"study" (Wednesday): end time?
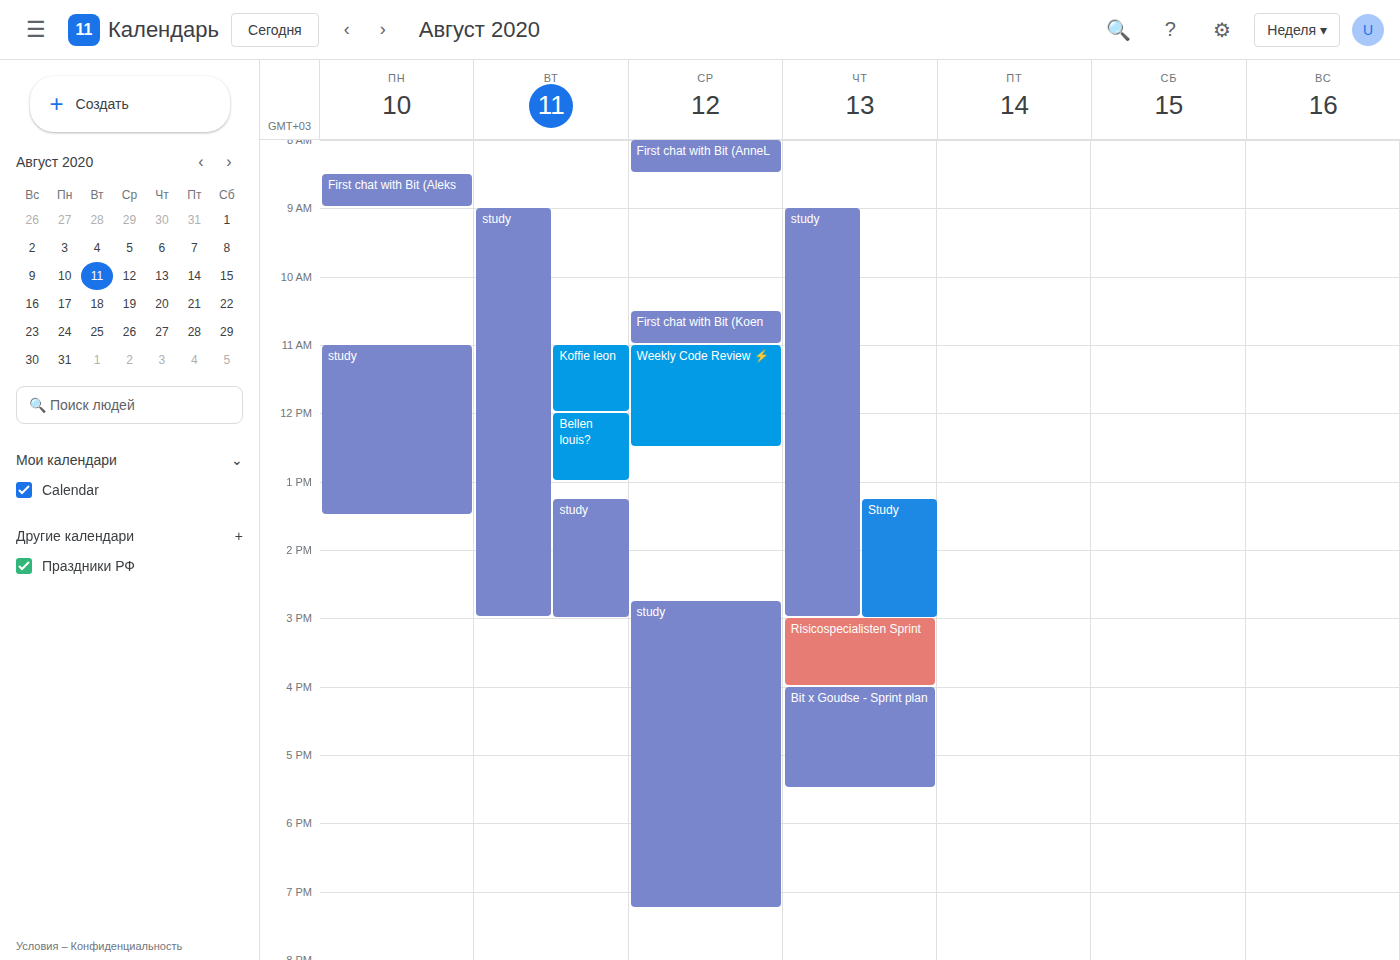
7:15 PM